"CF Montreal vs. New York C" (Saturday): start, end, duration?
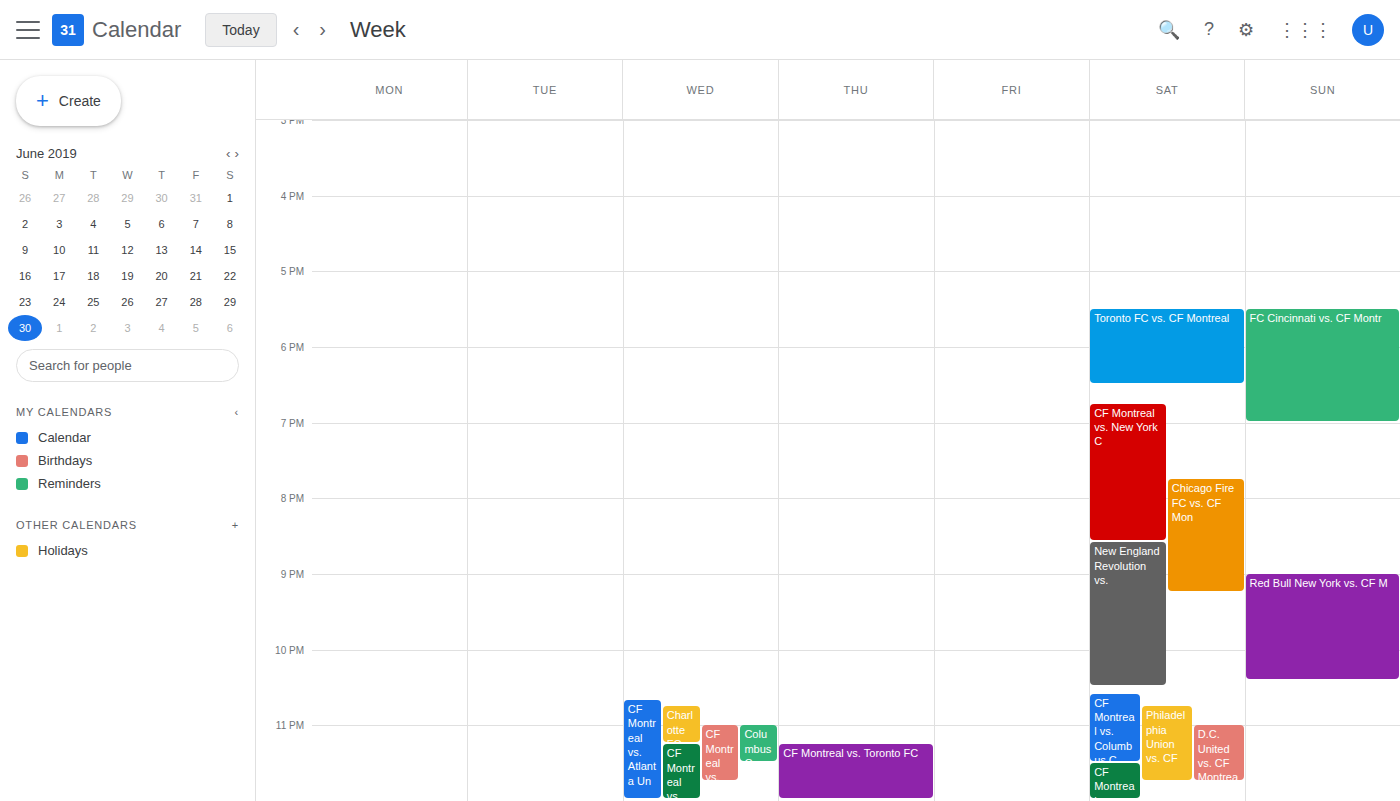
6:45 PM to 8:35 PM, 1 hour 50 minutes